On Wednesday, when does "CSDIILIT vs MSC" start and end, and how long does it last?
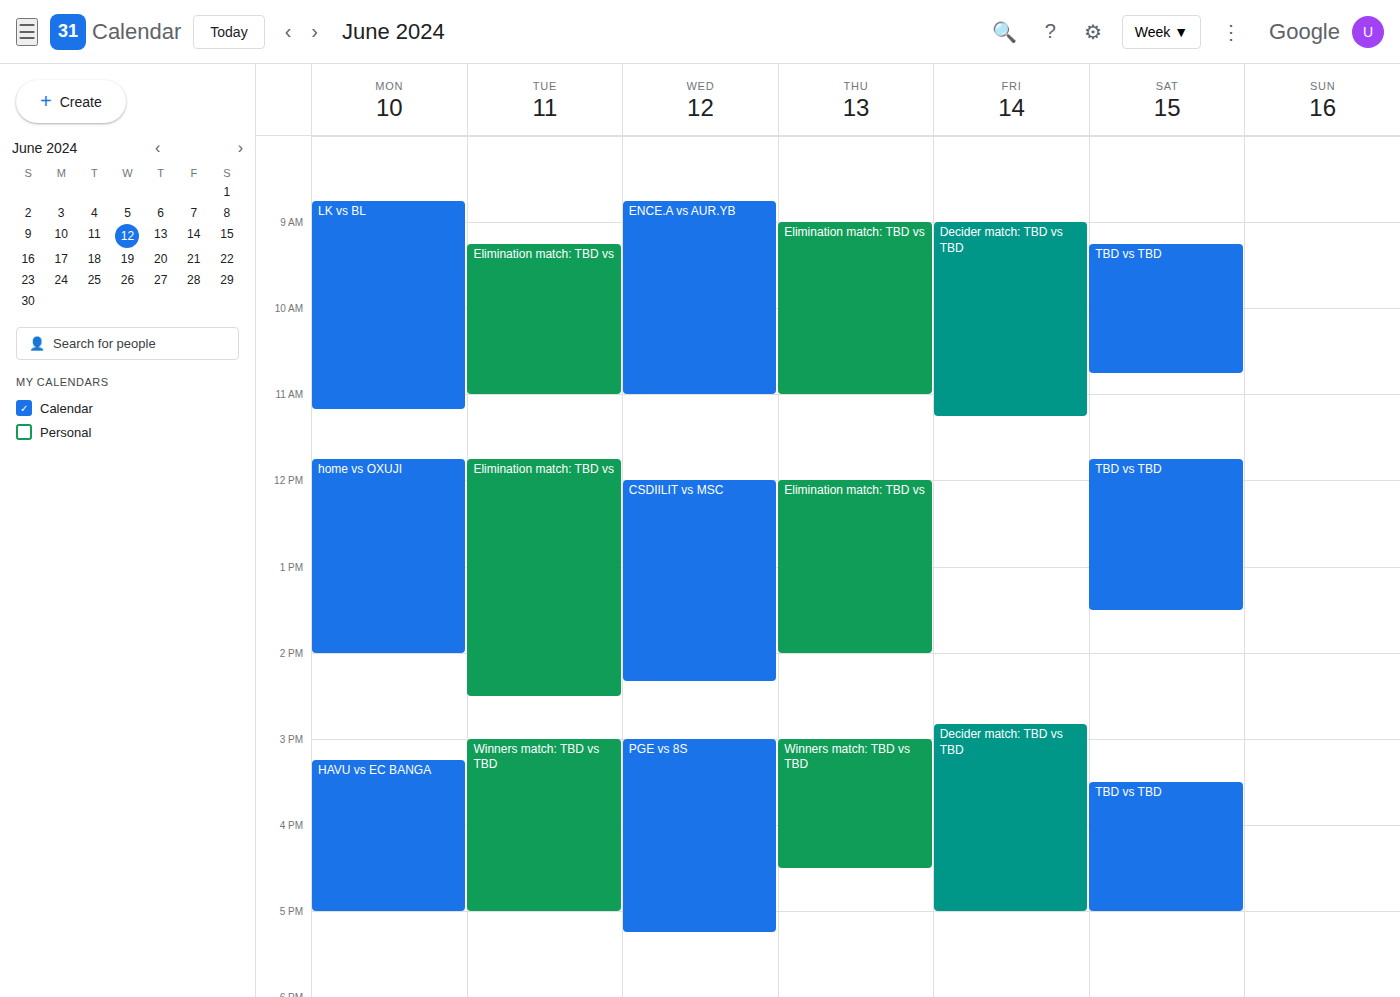
12:00 to 14:20, 2 hours 20 minutes